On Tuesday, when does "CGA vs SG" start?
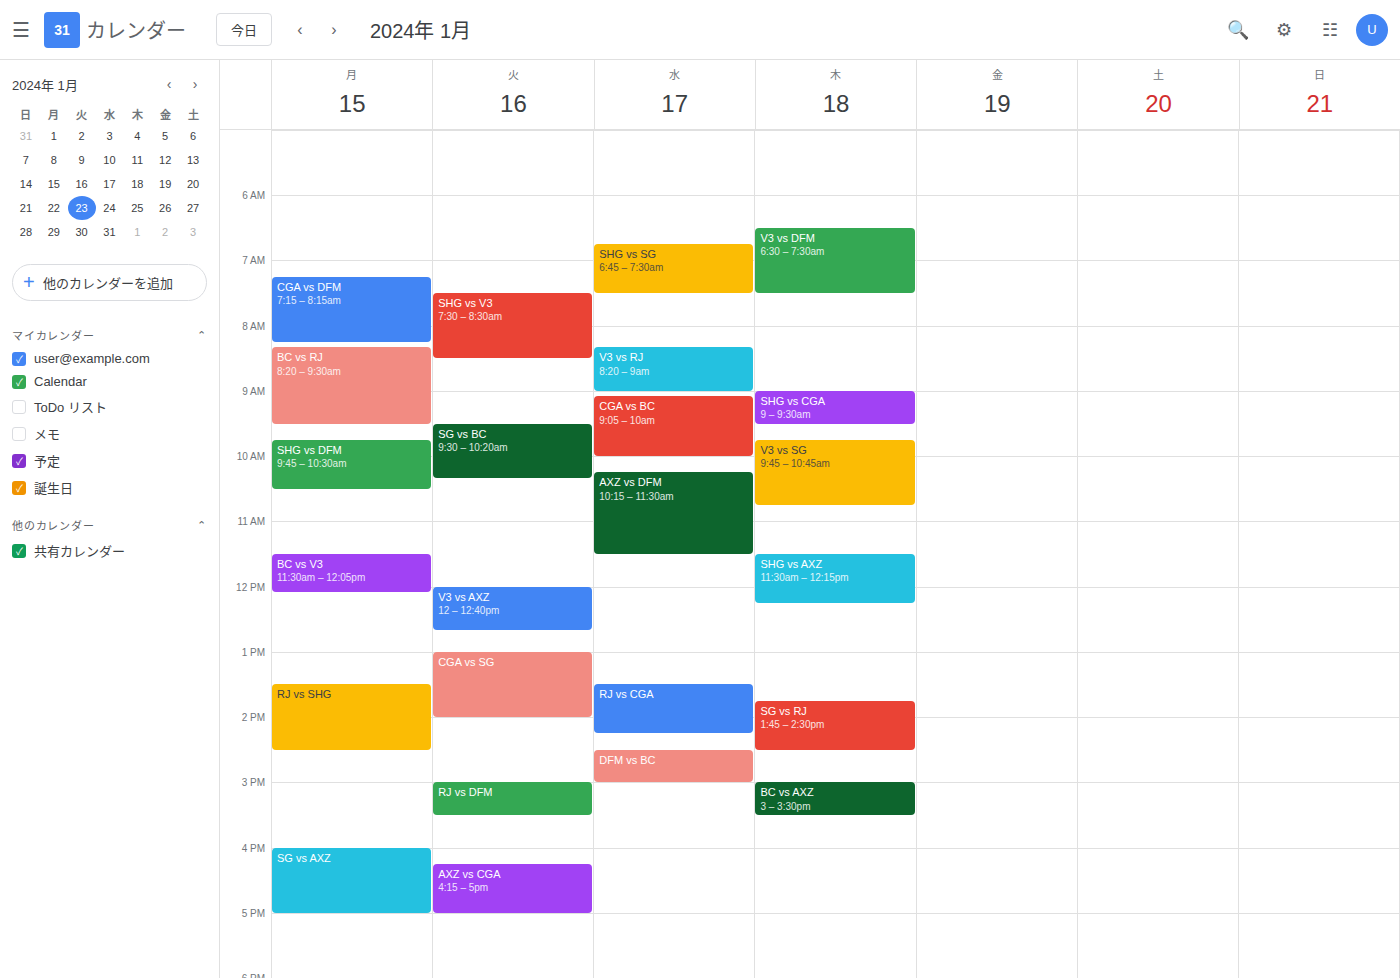
1:00 PM